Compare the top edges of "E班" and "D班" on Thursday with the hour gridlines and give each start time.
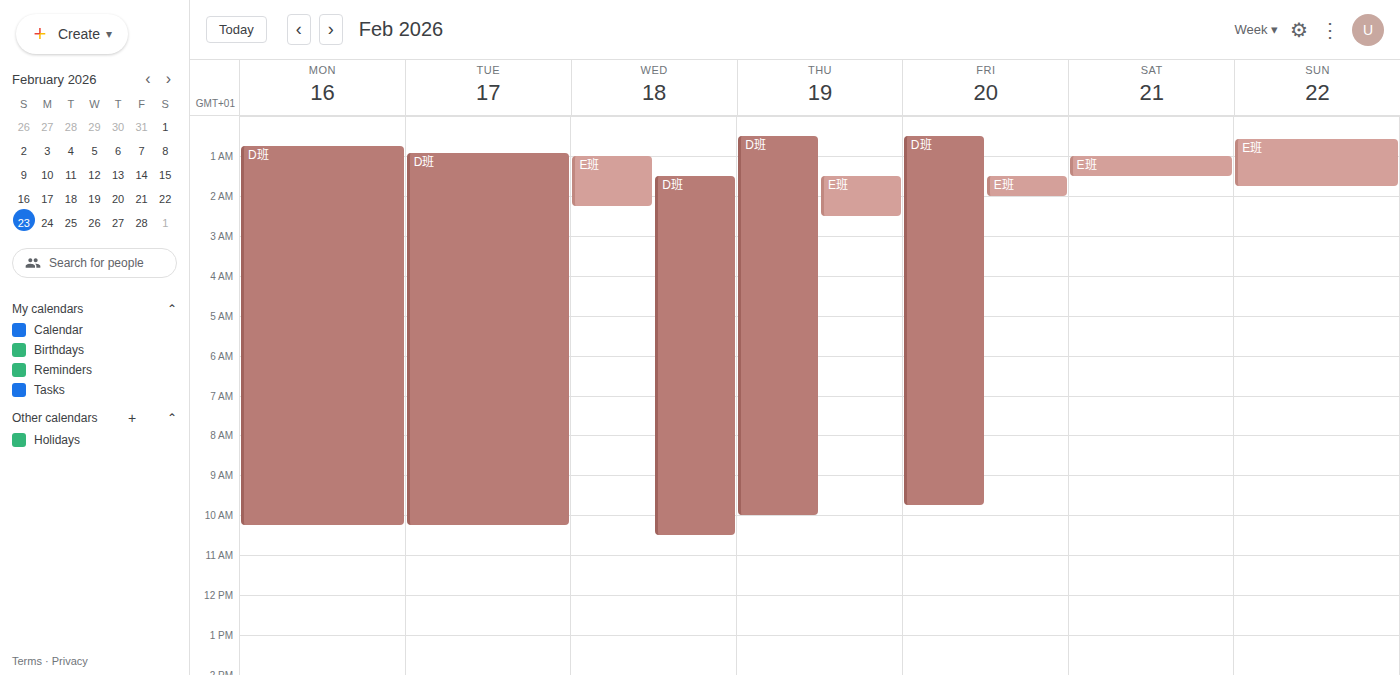
"E班": 1:30 AM, halfway between the 1 AM and 2 AM lines. "D班": 12:30 AM, halfway between the 12 AM and 1 AM lines.